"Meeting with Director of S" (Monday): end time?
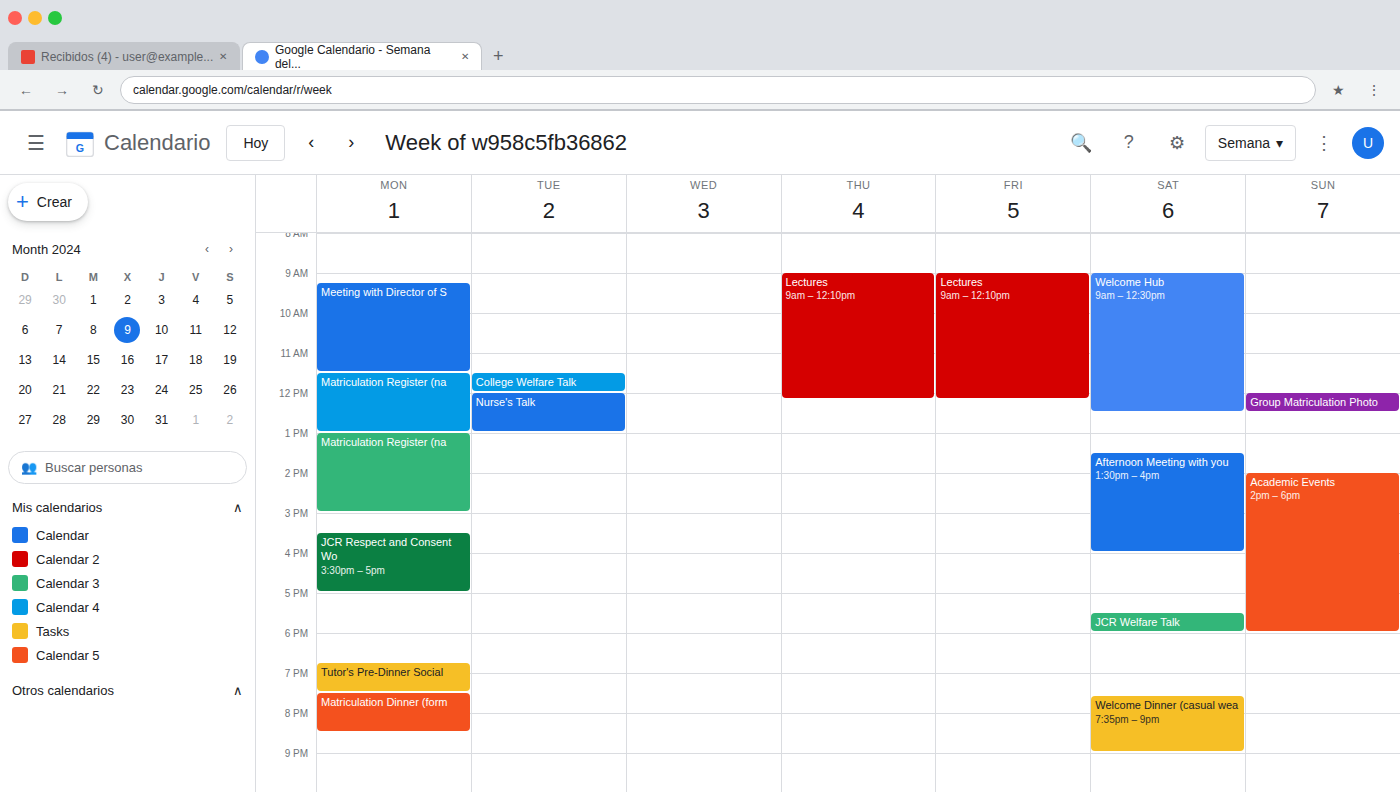
11:30 AM